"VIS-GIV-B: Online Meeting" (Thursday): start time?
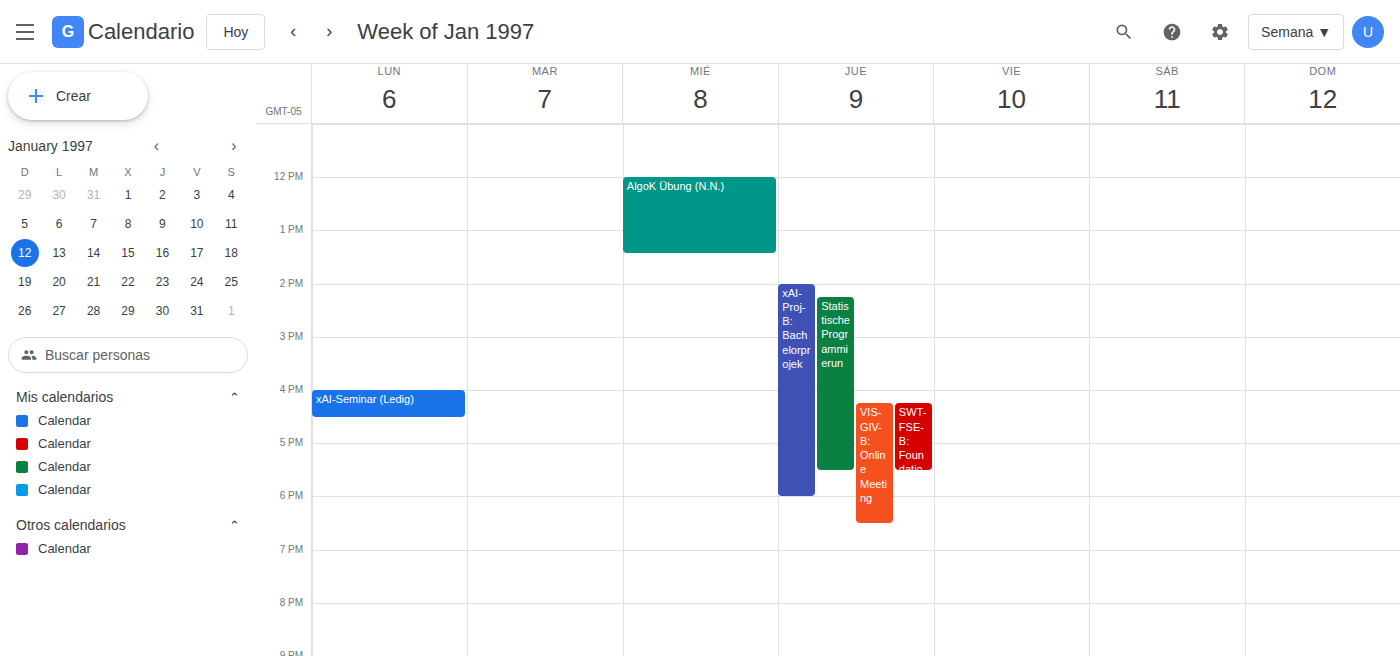
4:15 PM